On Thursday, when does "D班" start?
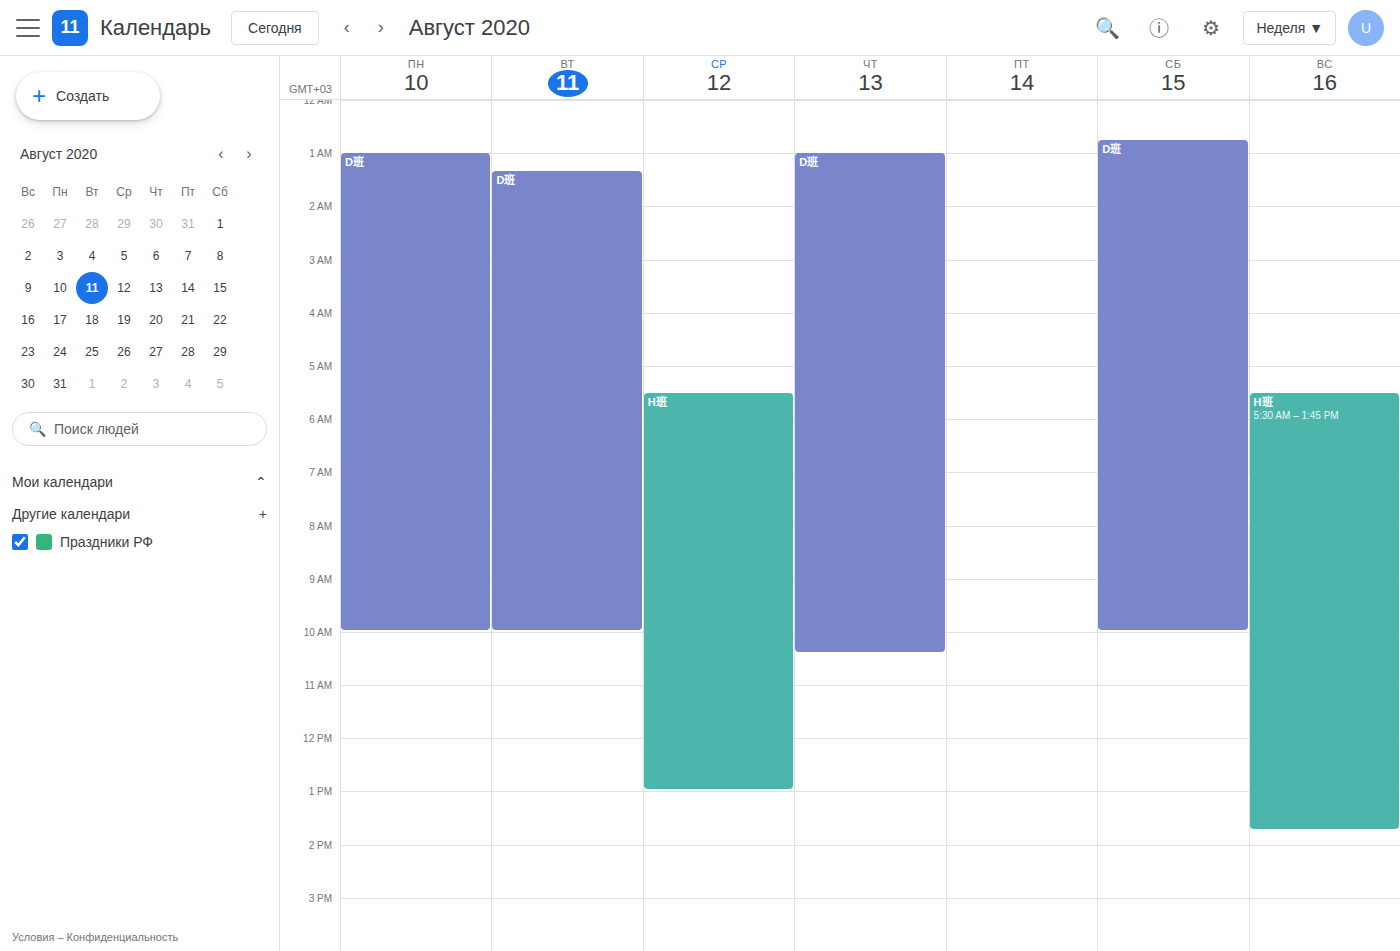
1:00 AM